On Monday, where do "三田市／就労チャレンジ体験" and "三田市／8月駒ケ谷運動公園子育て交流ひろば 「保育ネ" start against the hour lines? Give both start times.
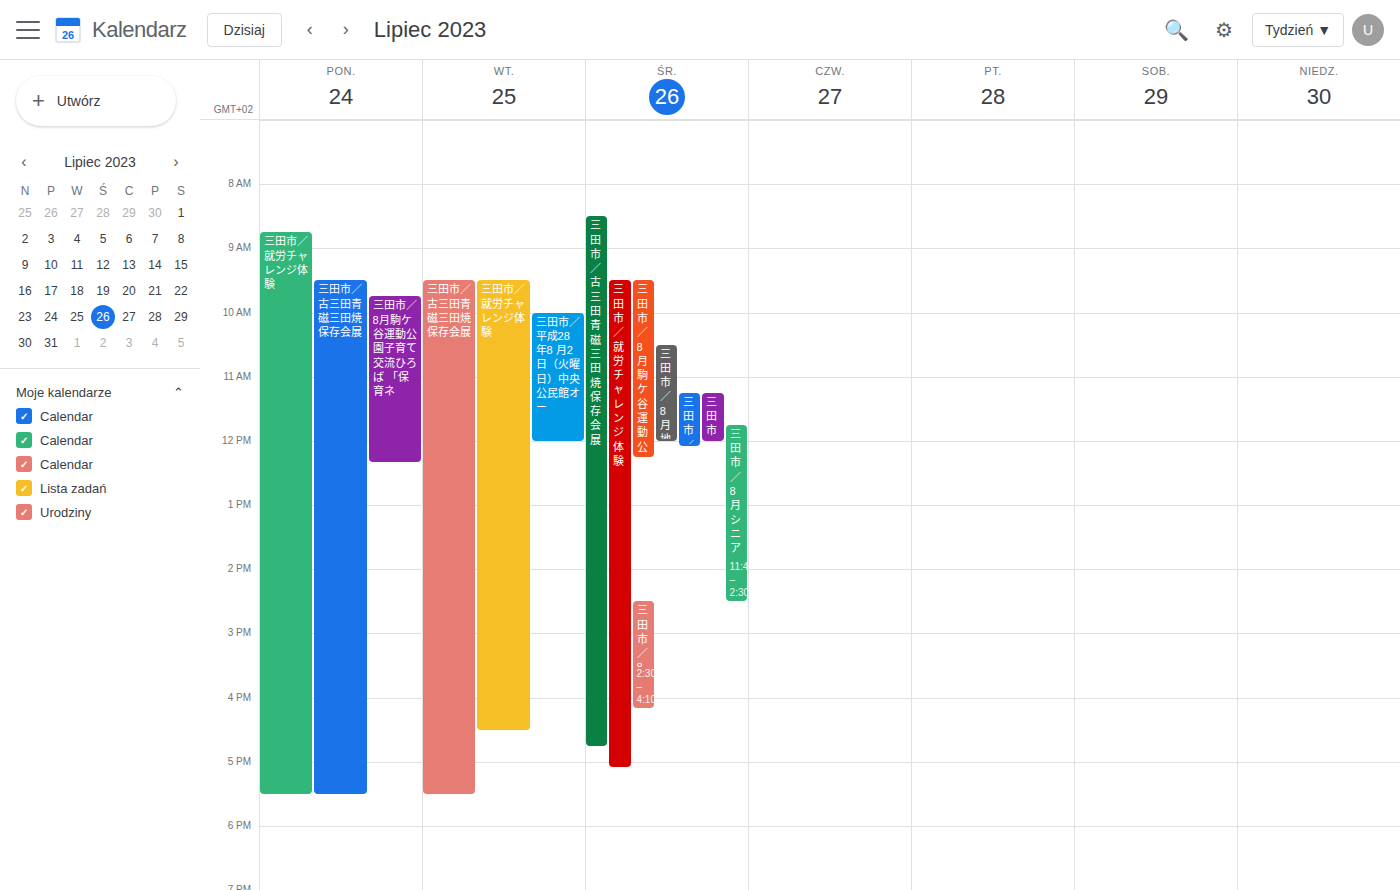
"三田市／就労チャレンジ体験": 8:45 AM, neither: three quarters of the way from the 8 AM line to the 9 AM line. "三田市／8月駒ケ谷運動公園子育て交流ひろば 「保育ネ": 9:45 AM, neither: three quarters of the way from the 9 AM line to the 10 AM line.